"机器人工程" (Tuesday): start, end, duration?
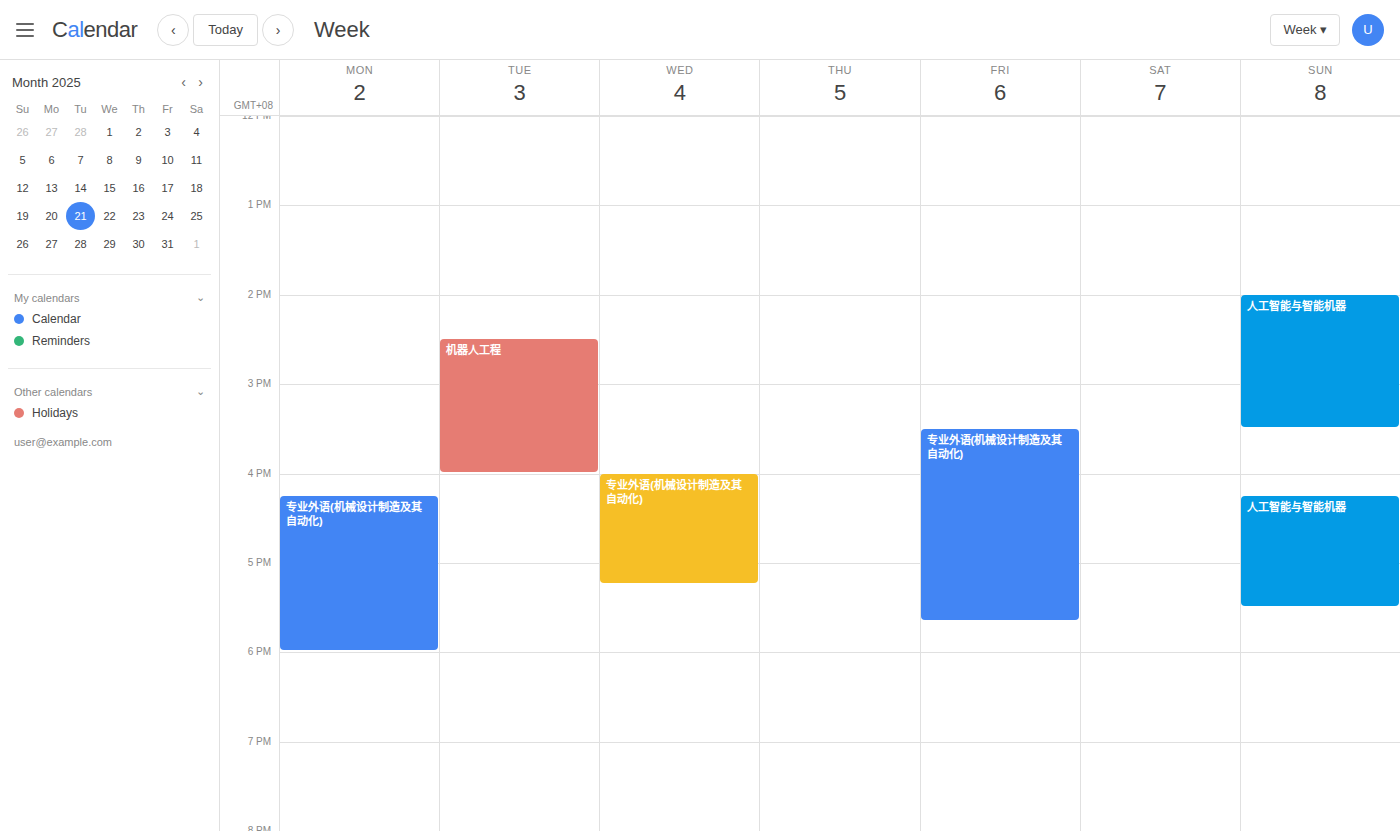
2:30 PM to 4:00 PM, 1 hour 30 minutes